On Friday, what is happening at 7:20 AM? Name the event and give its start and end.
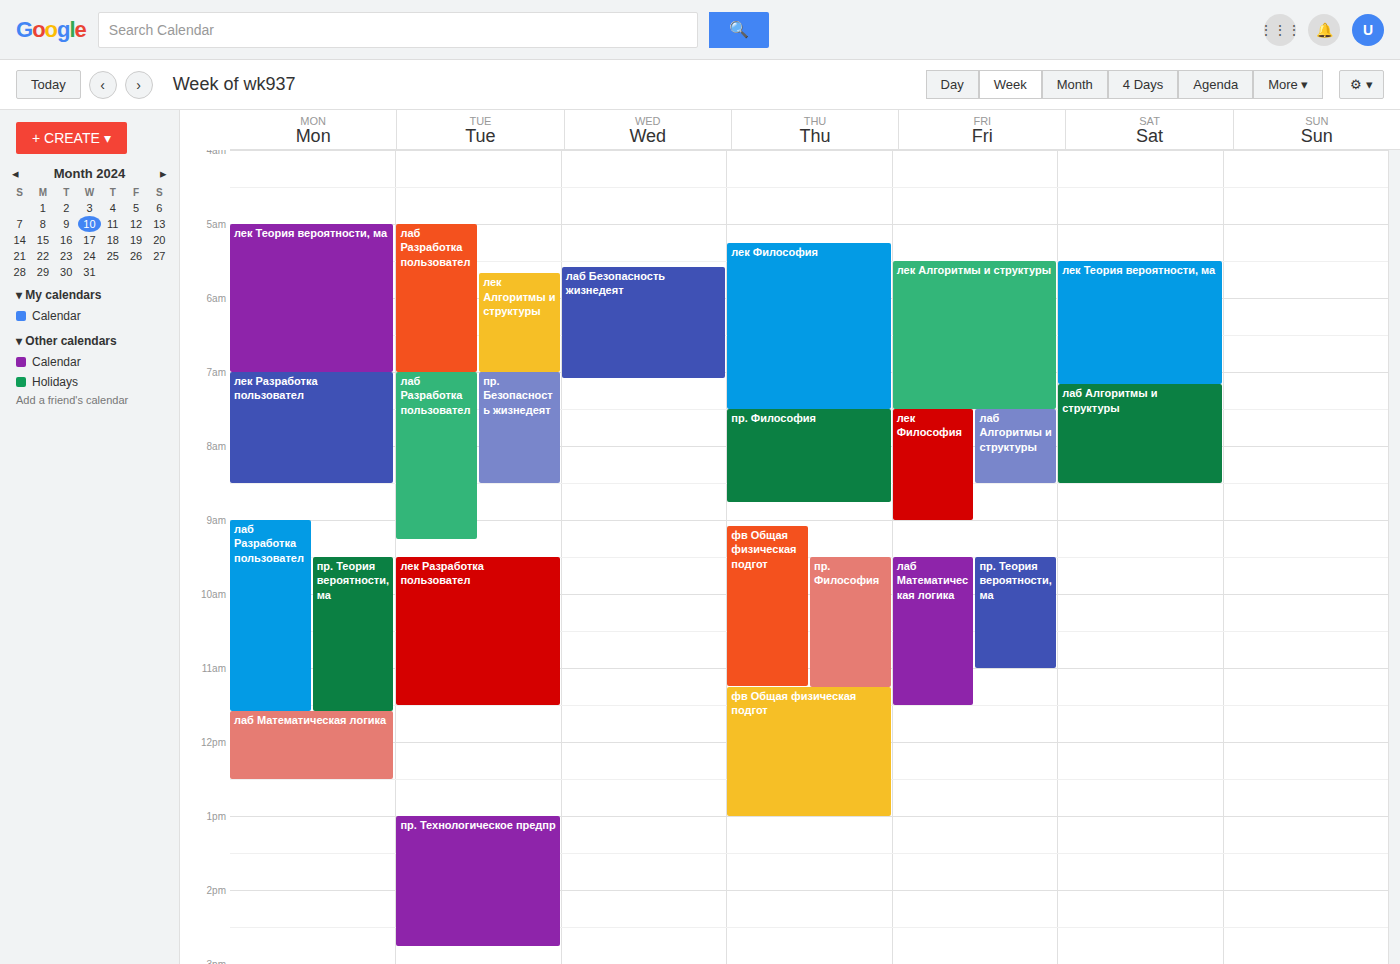
"лек Алгоритмы и структуры", 5:30 AM to 7:30 AM